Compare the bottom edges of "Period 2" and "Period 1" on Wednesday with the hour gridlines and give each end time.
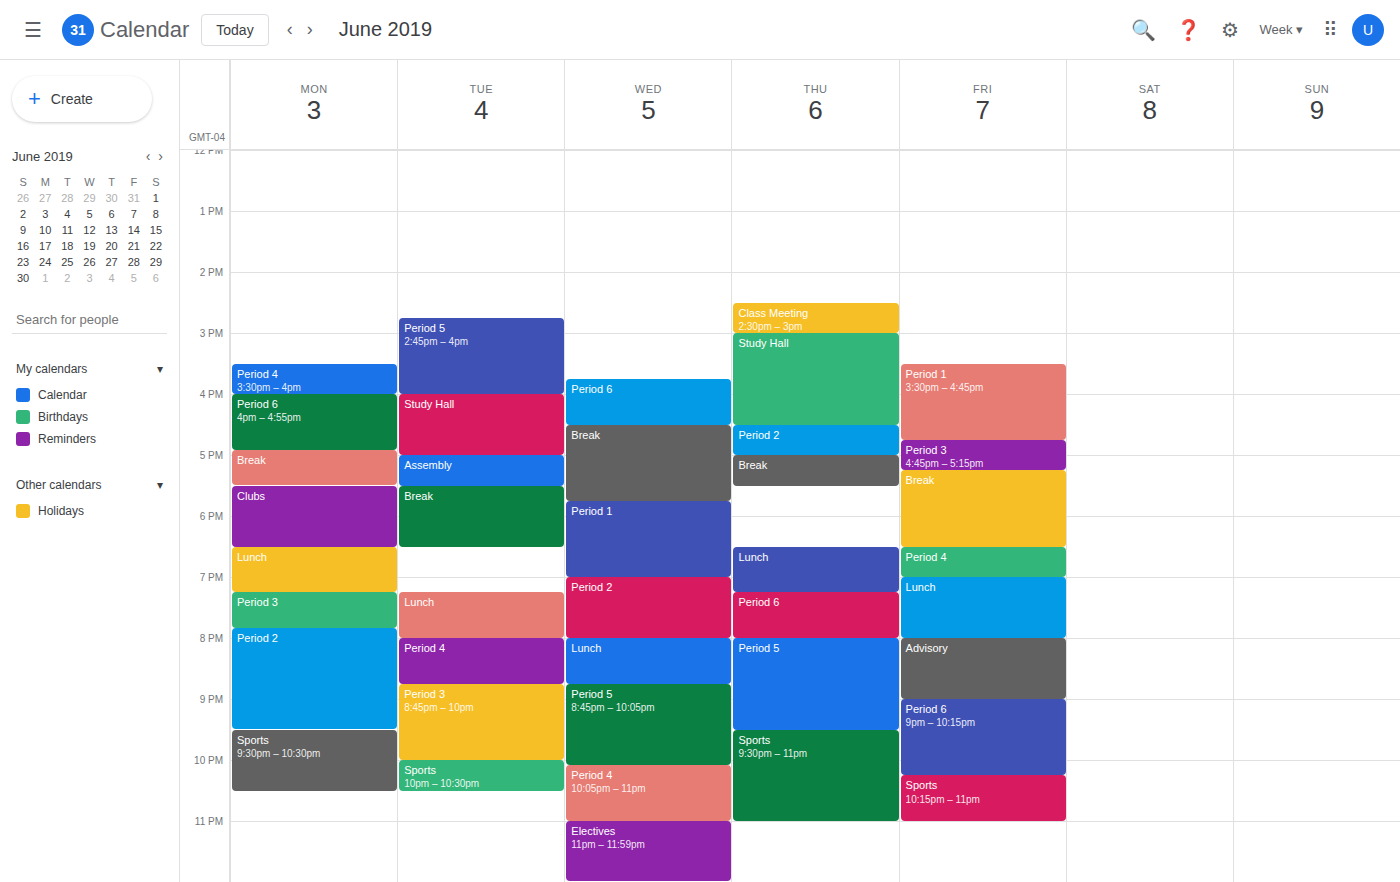
"Period 2": 8:00 PM, exactly on the 8 PM line. "Period 1": 7:00 PM, exactly on the 7 PM line.